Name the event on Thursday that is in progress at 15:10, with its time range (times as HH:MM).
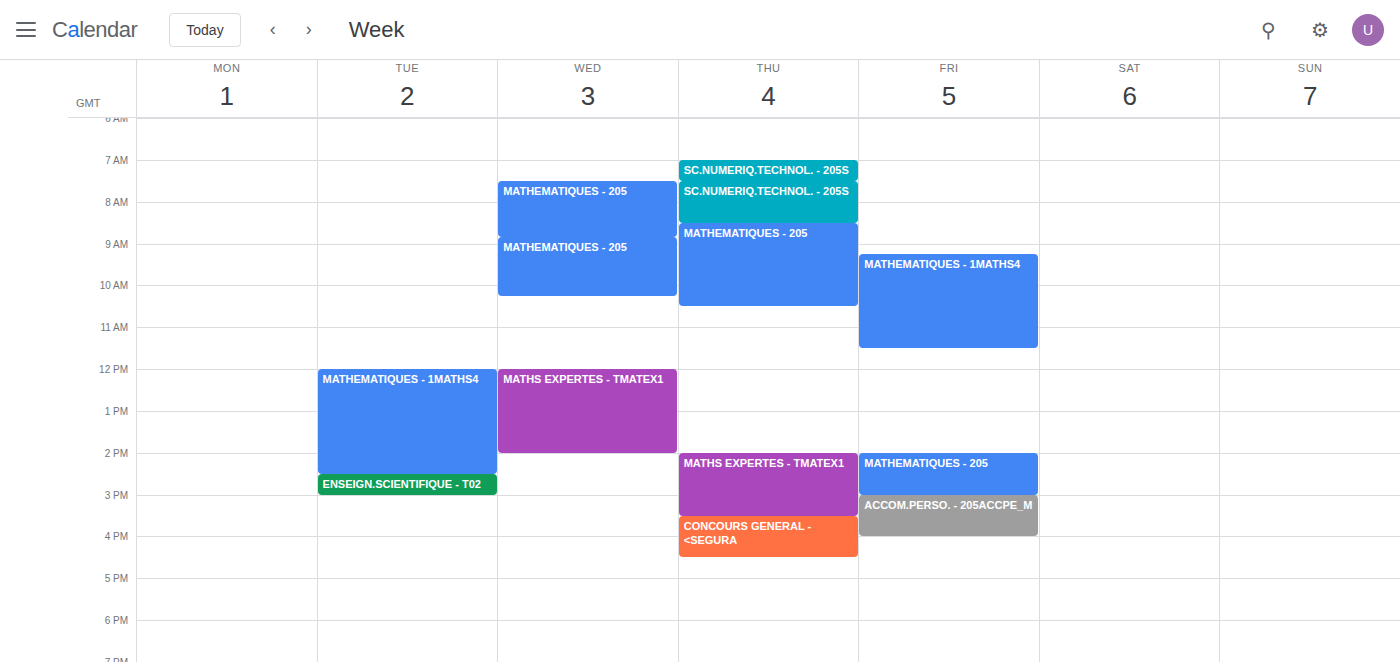
"MATHS EXPERTES - TMATEX1", 14:00 to 15:30